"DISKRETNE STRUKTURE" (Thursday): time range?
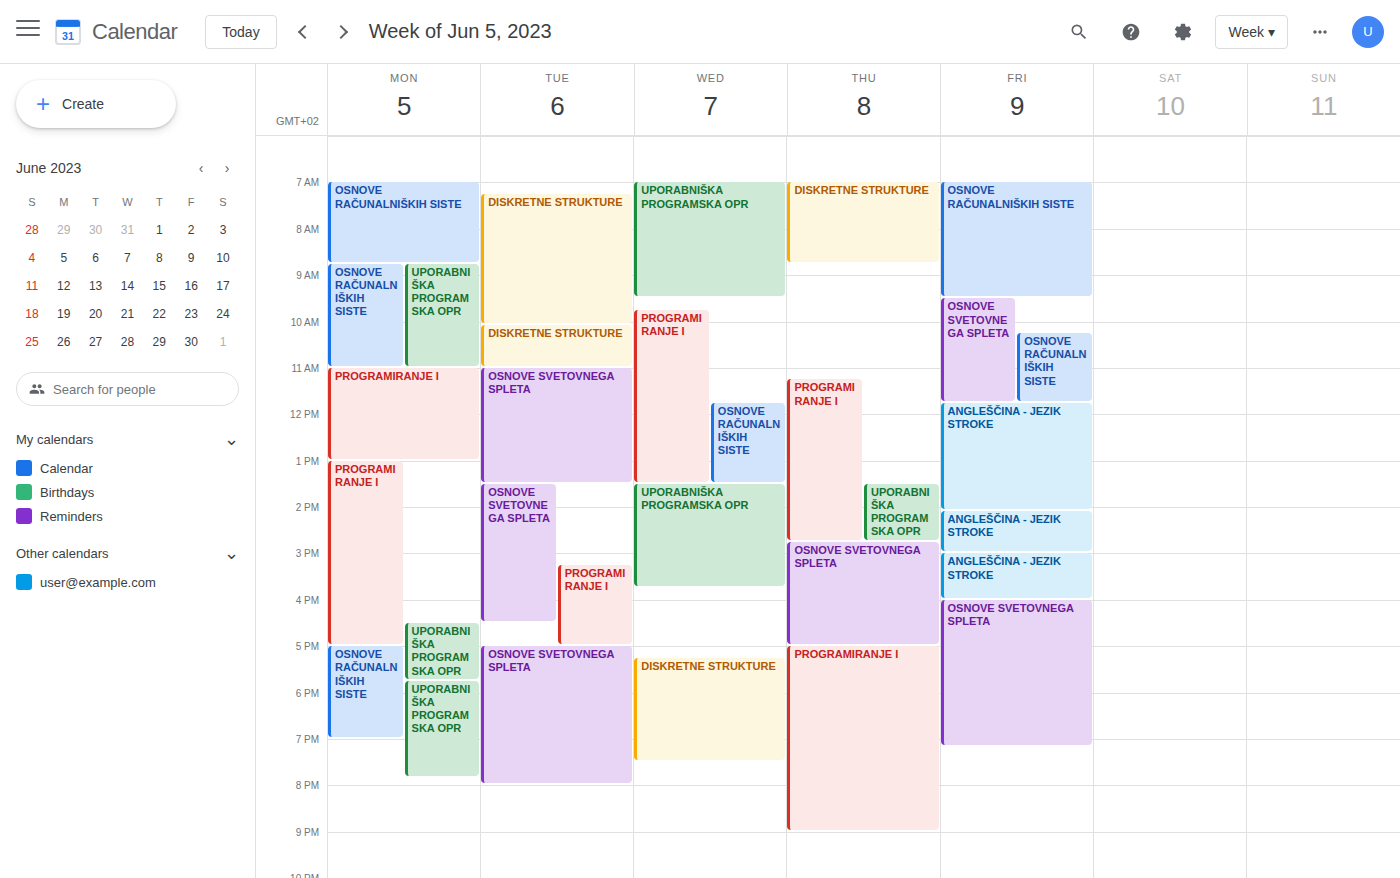
7:00 AM to 8:45 AM